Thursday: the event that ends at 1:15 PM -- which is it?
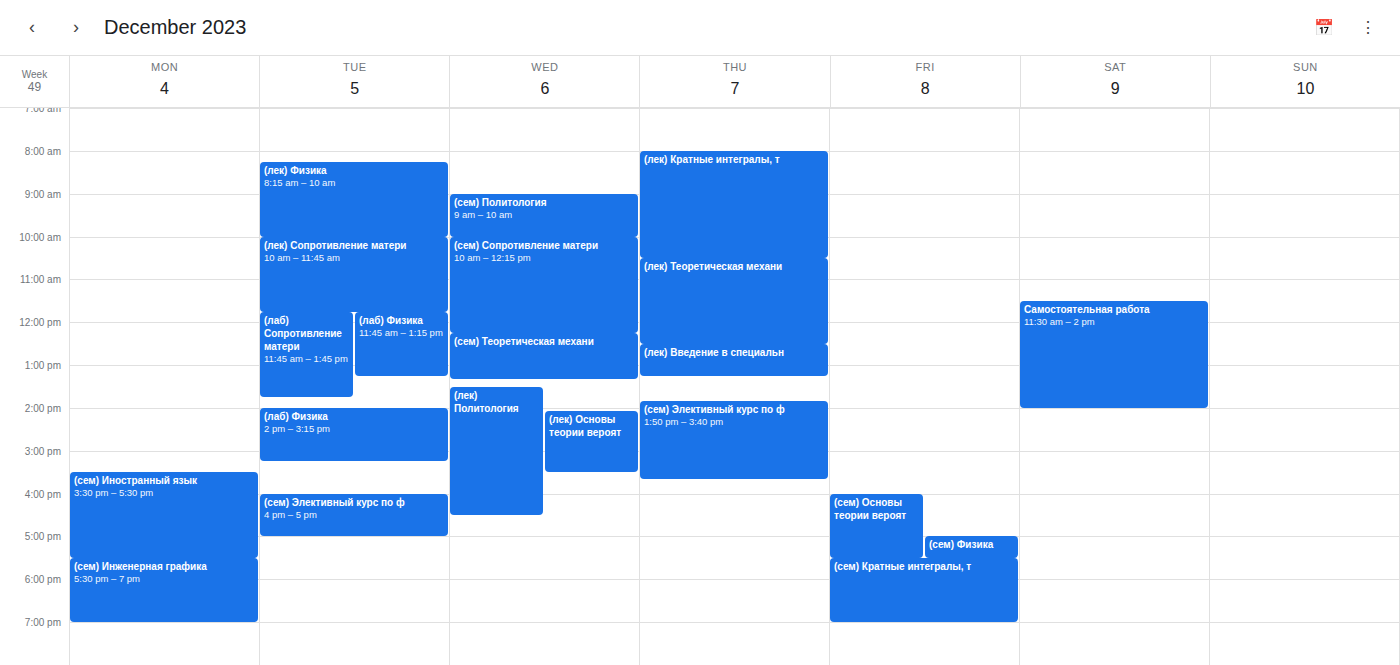
"(лек) Введение в специальн"